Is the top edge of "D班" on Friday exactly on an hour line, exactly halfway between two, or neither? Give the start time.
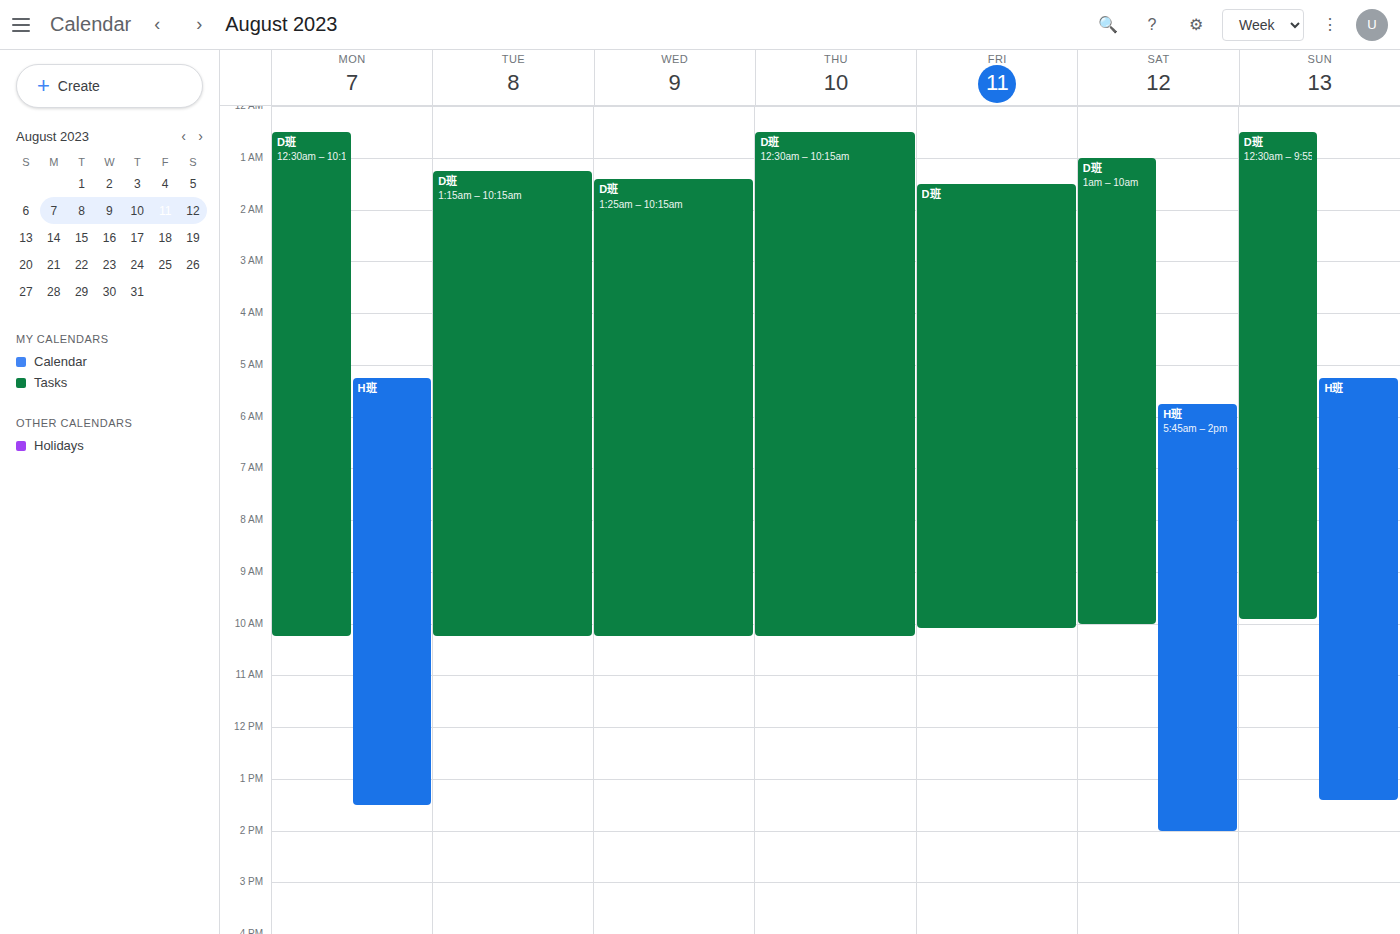
1:30 AM -- halfway between the 1 AM and 2 AM lines.